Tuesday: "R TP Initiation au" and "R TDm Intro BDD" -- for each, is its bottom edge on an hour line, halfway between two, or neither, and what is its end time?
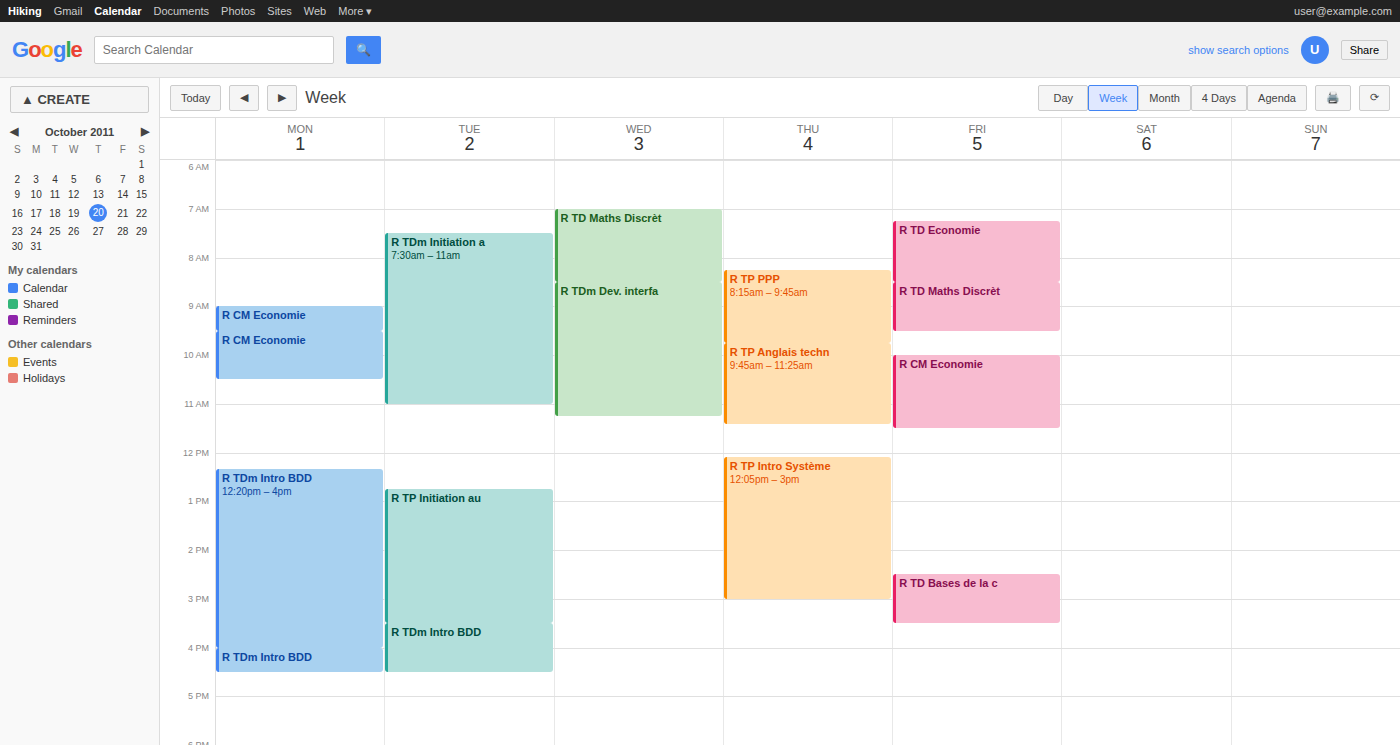
"R TP Initiation au": 3:30 PM, halfway between the 3 PM and 4 PM lines. "R TDm Intro BDD": 4:30 PM, halfway between the 4 PM and 5 PM lines.